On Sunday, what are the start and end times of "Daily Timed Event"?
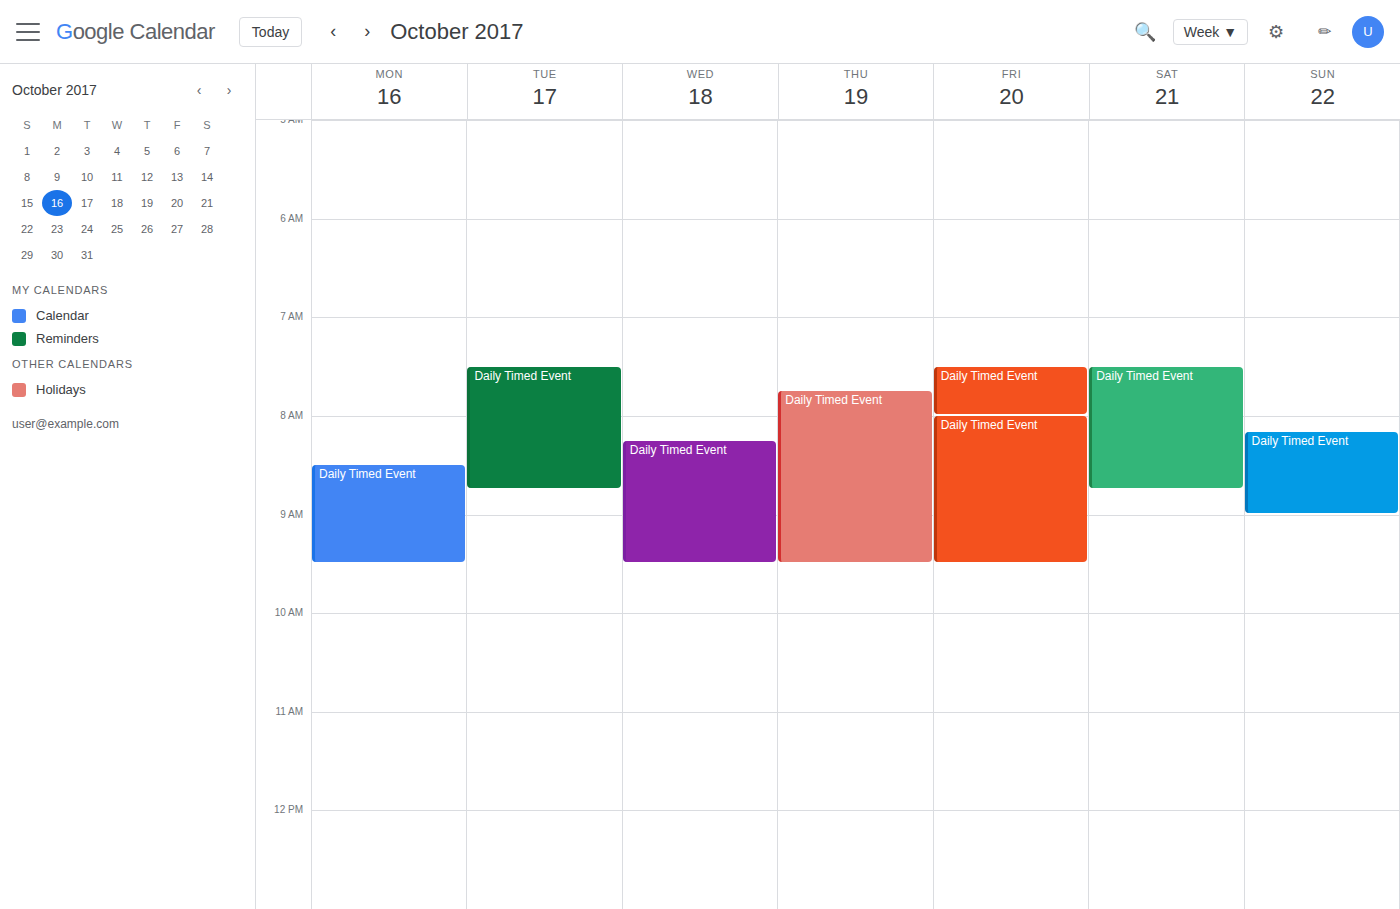
8:10 AM to 9:00 AM